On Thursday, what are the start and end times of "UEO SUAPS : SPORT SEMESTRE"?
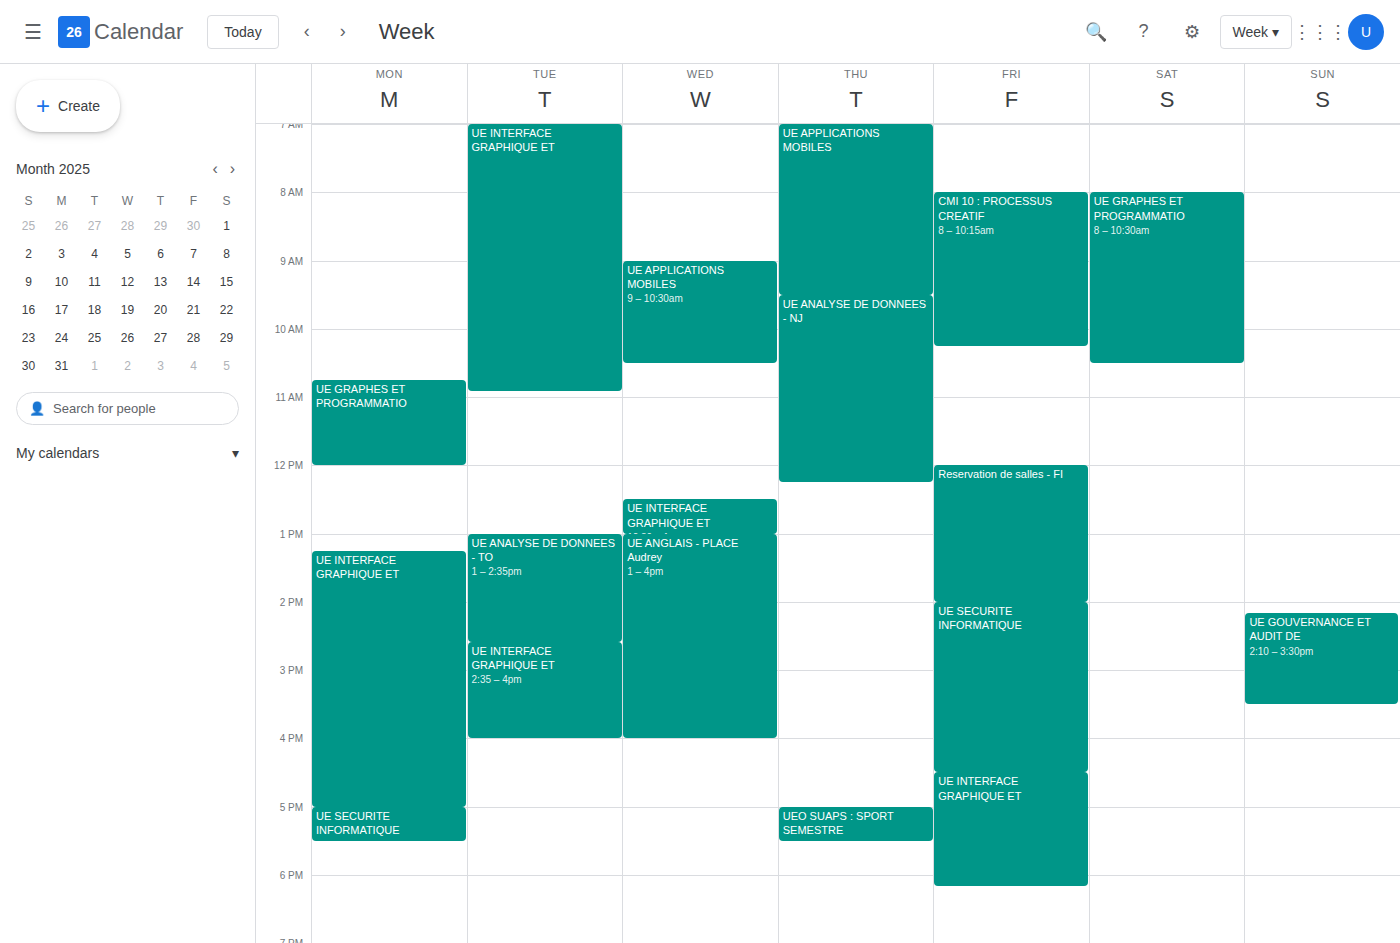
5:00 PM to 5:30 PM